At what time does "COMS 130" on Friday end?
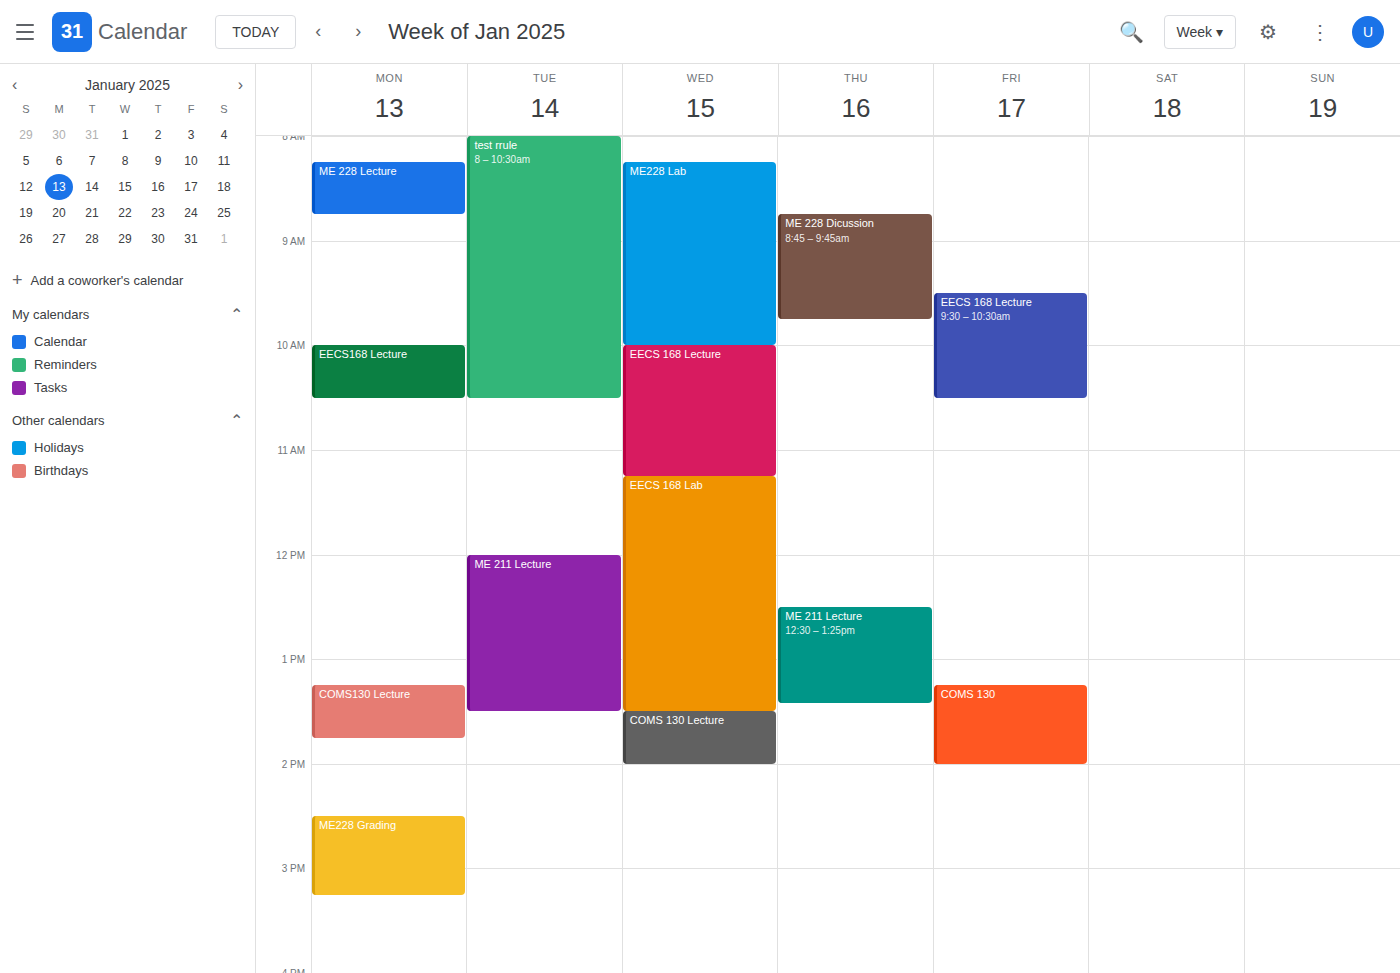
2:00 PM